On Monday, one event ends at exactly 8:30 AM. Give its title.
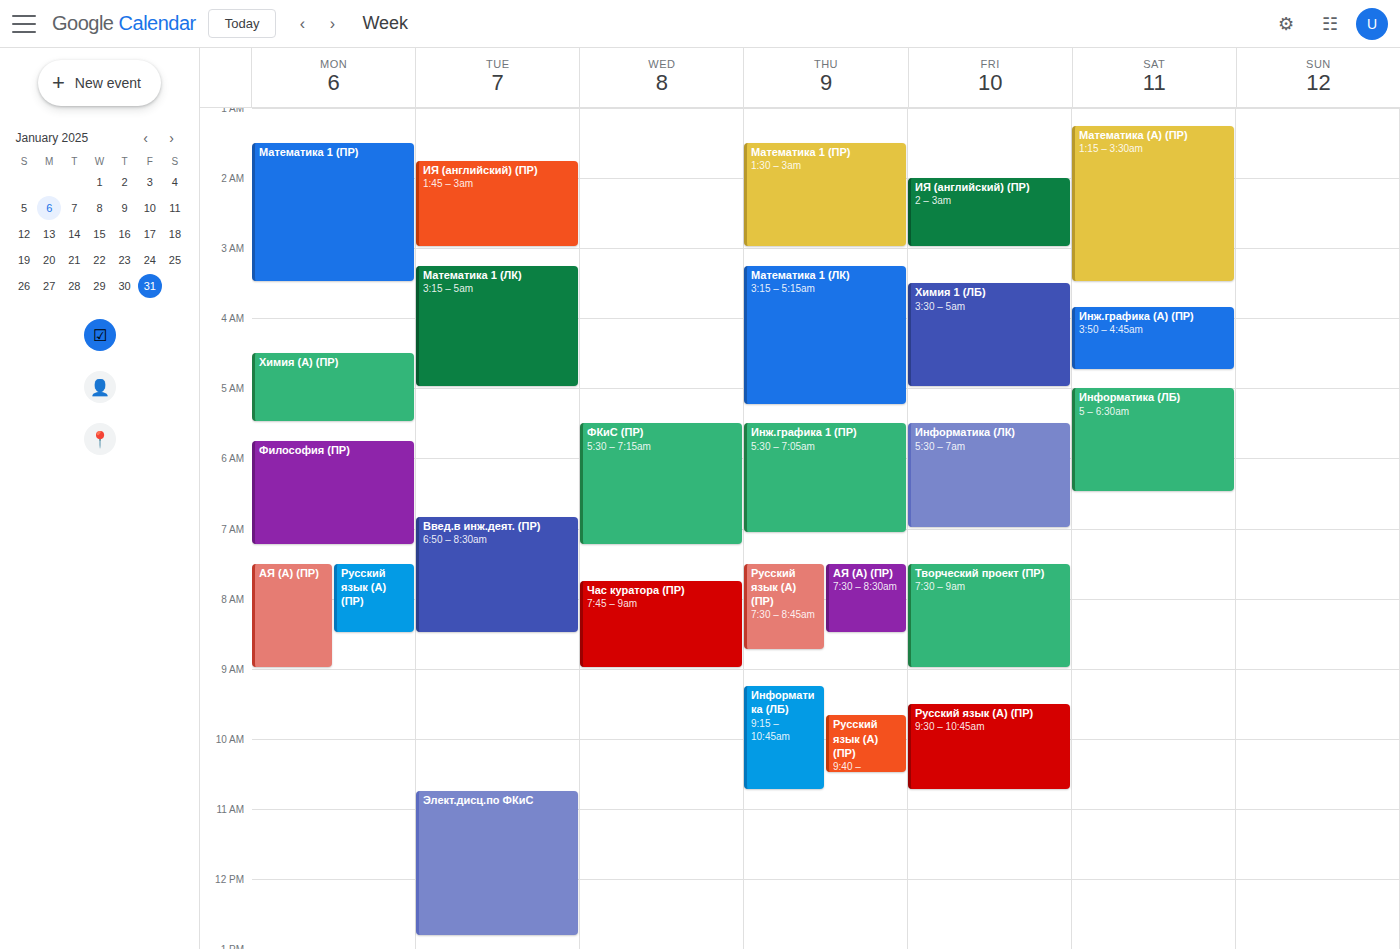
"Русский язык (А) (ПР)"